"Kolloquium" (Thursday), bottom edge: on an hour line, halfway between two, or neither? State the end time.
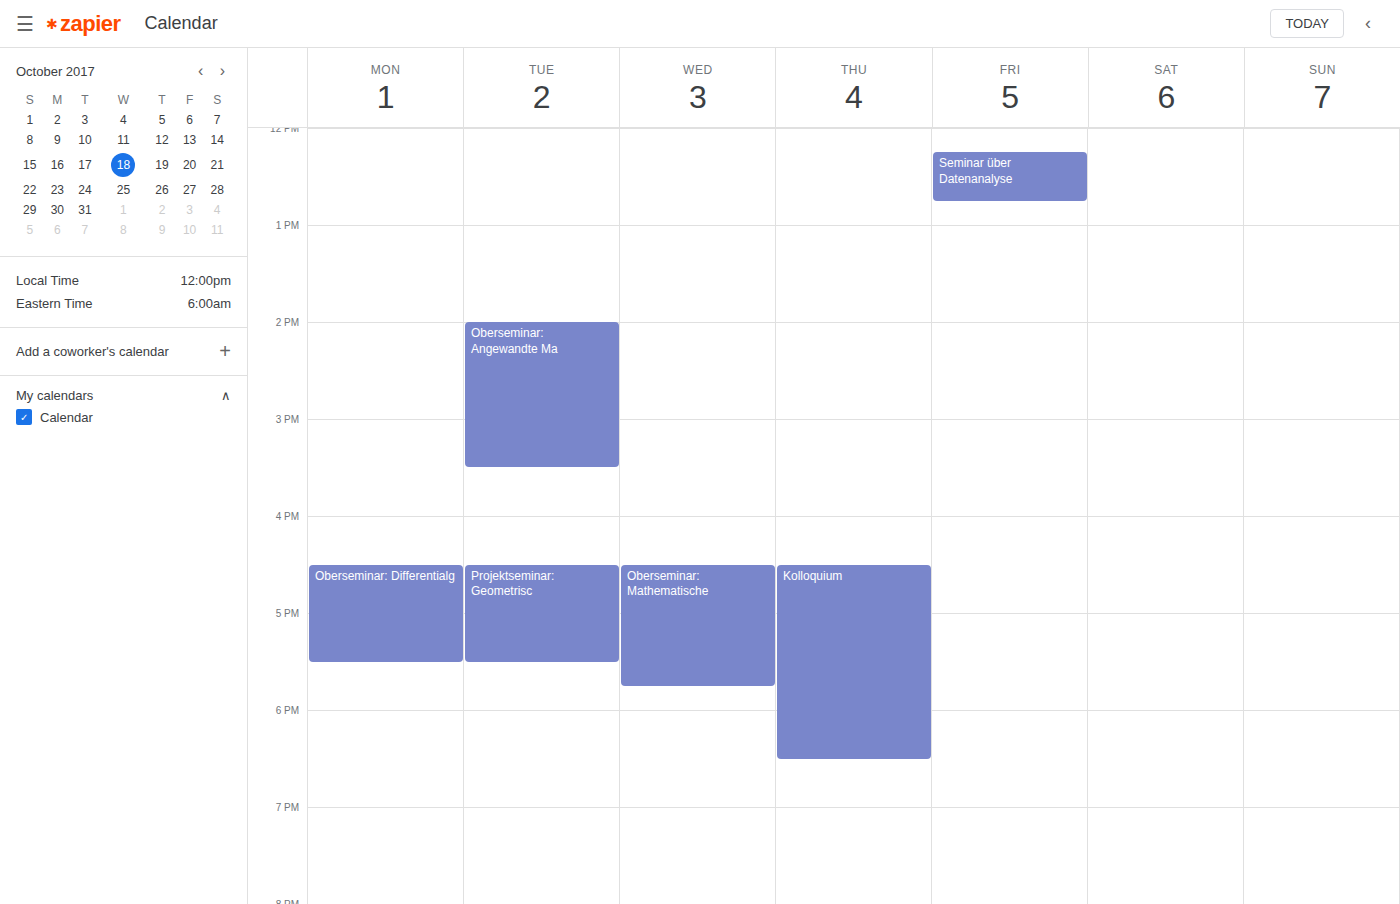
18:30 -- halfway between the 18:00 and 19:00 lines.